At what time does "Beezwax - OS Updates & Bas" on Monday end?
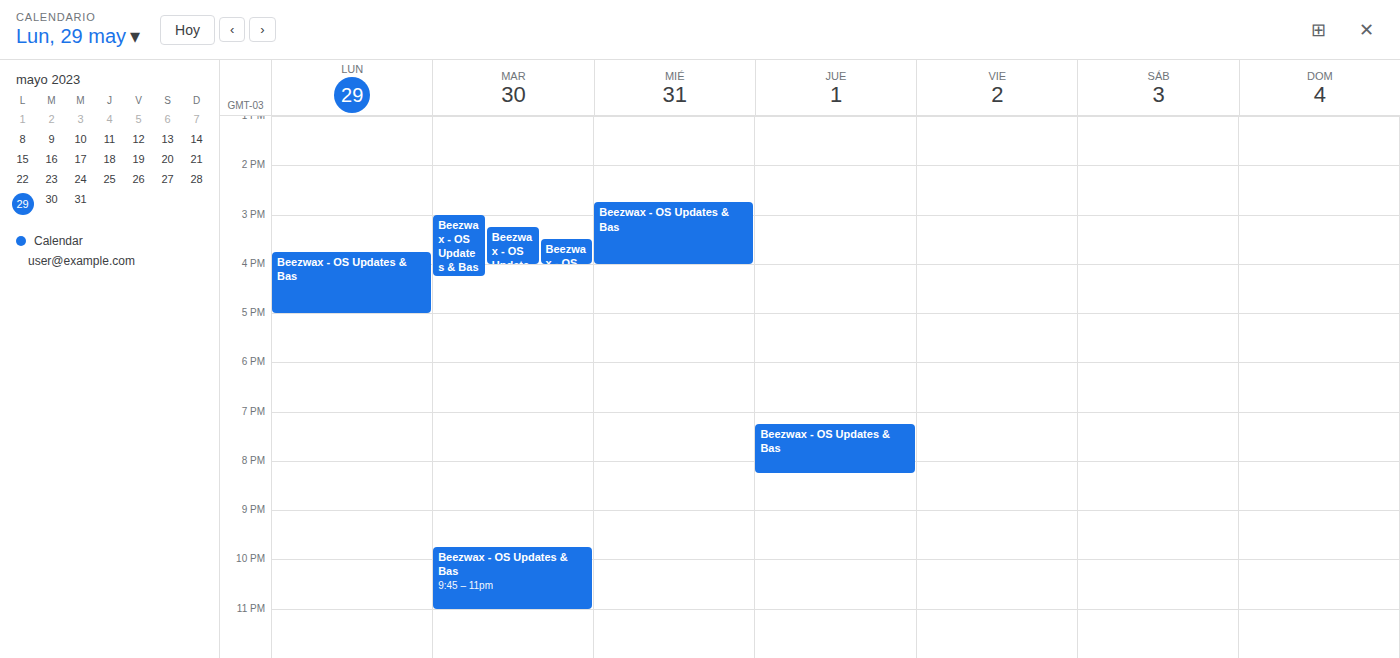
5:00 PM